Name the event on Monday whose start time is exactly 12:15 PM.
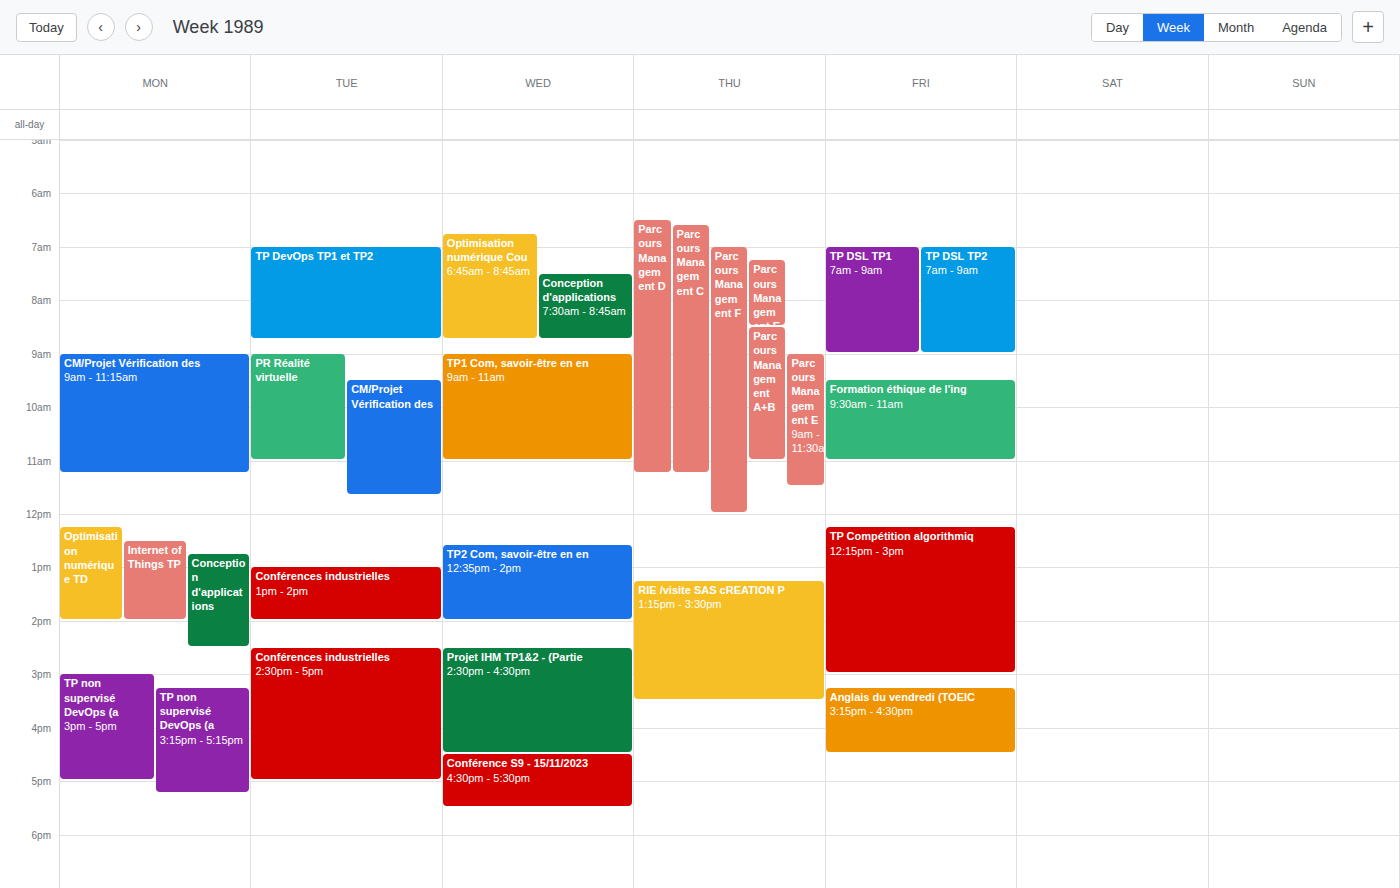
"Optimisation numérique TD"